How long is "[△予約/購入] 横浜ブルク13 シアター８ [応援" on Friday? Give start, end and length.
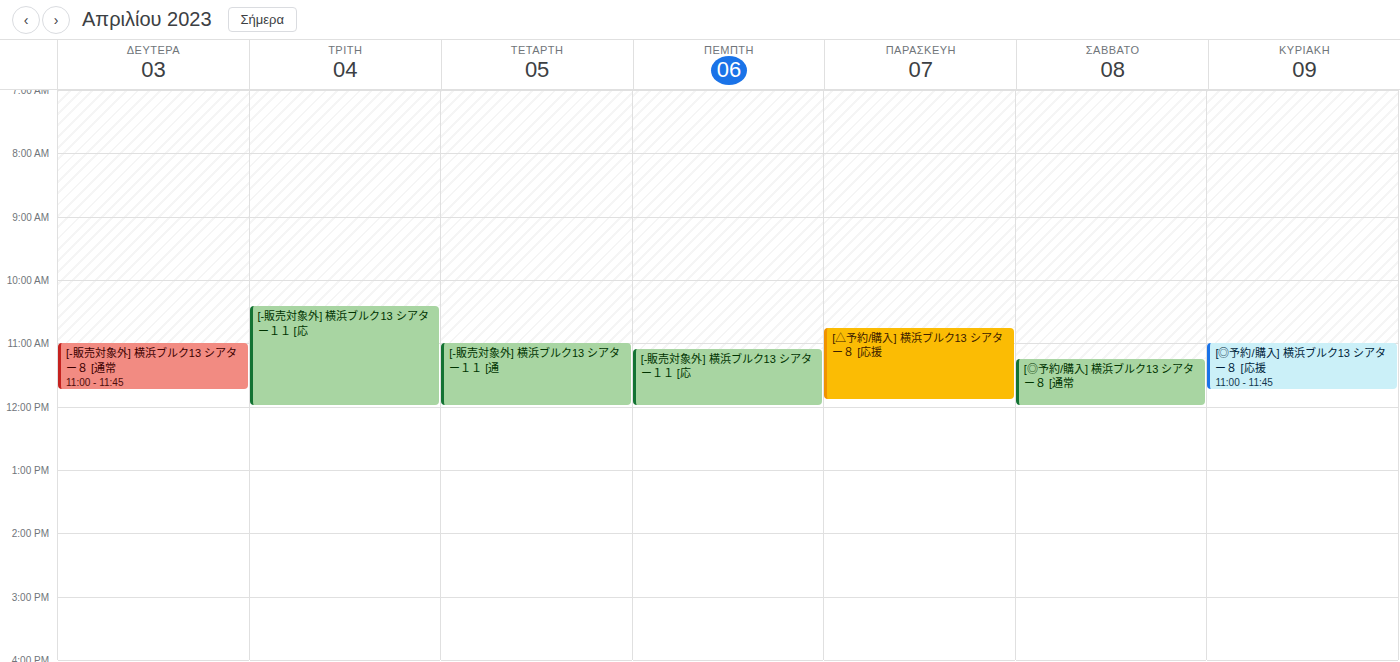
10:45 AM to 11:55 AM, 1 hour 10 minutes